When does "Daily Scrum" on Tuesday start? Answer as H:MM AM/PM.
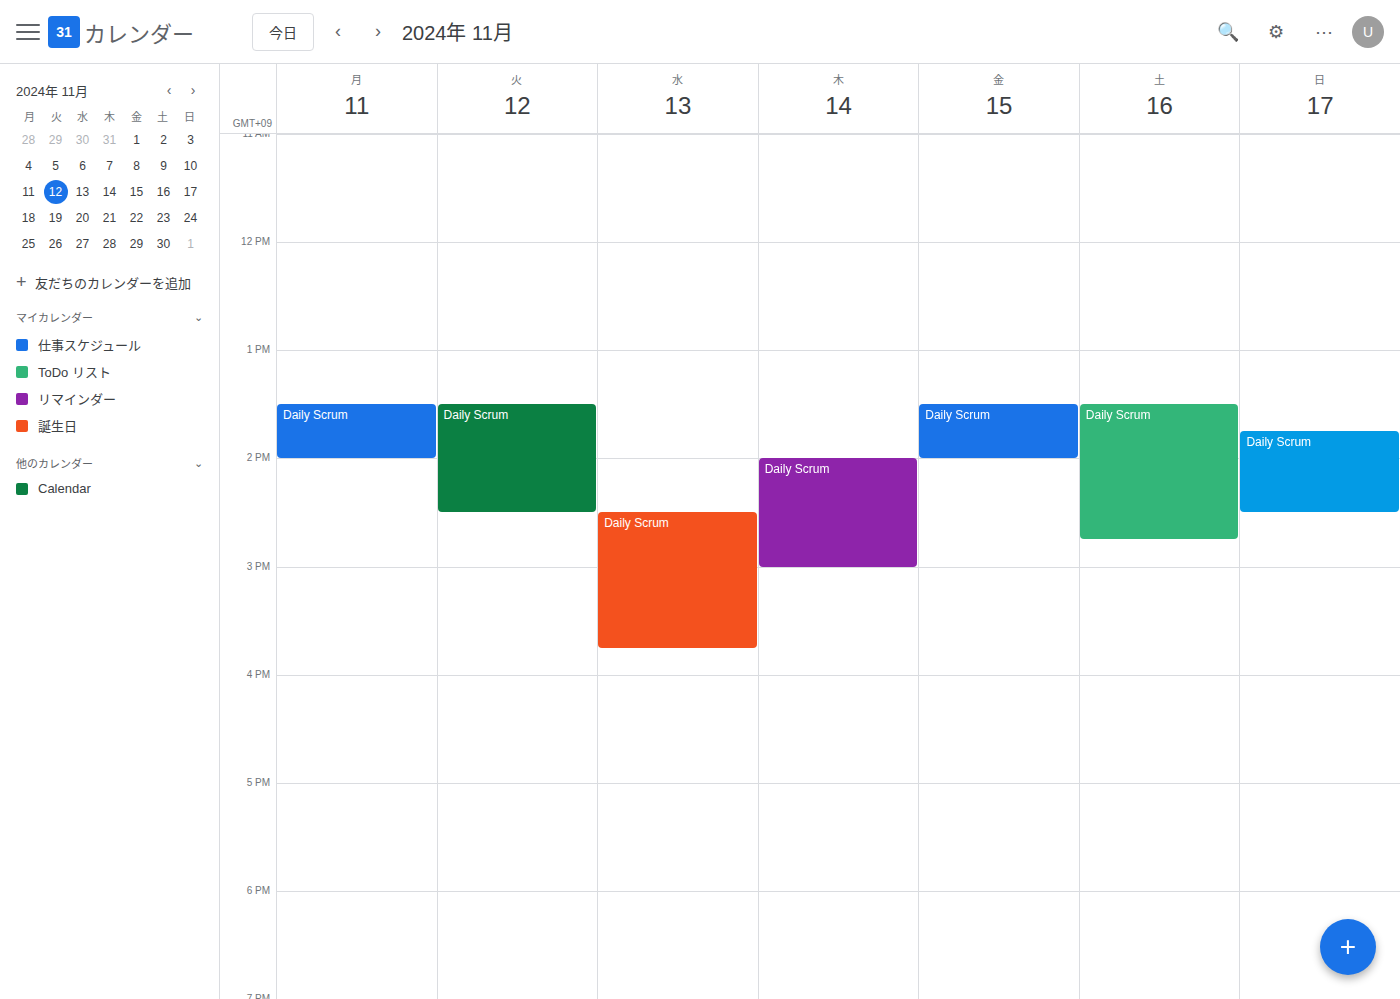
1:30 PM